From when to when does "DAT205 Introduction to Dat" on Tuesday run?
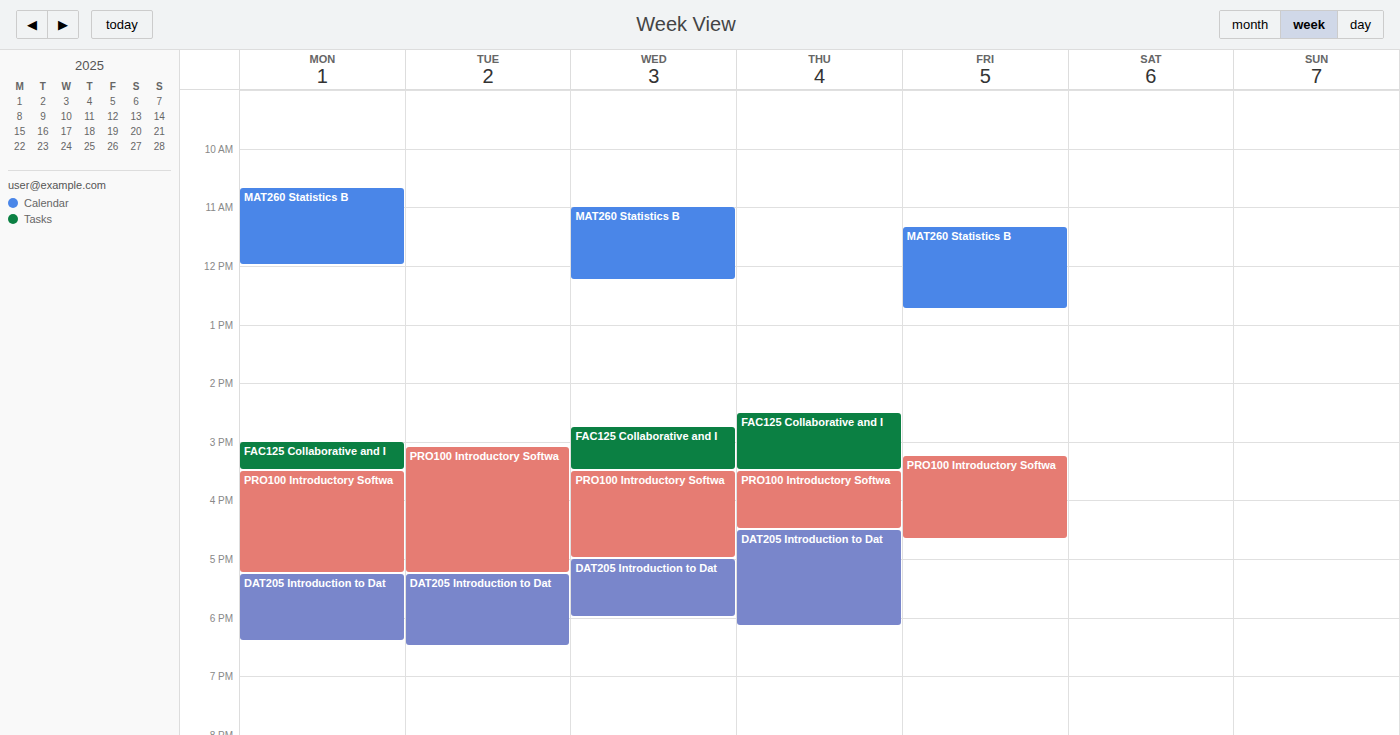
5:15 PM to 6:30 PM